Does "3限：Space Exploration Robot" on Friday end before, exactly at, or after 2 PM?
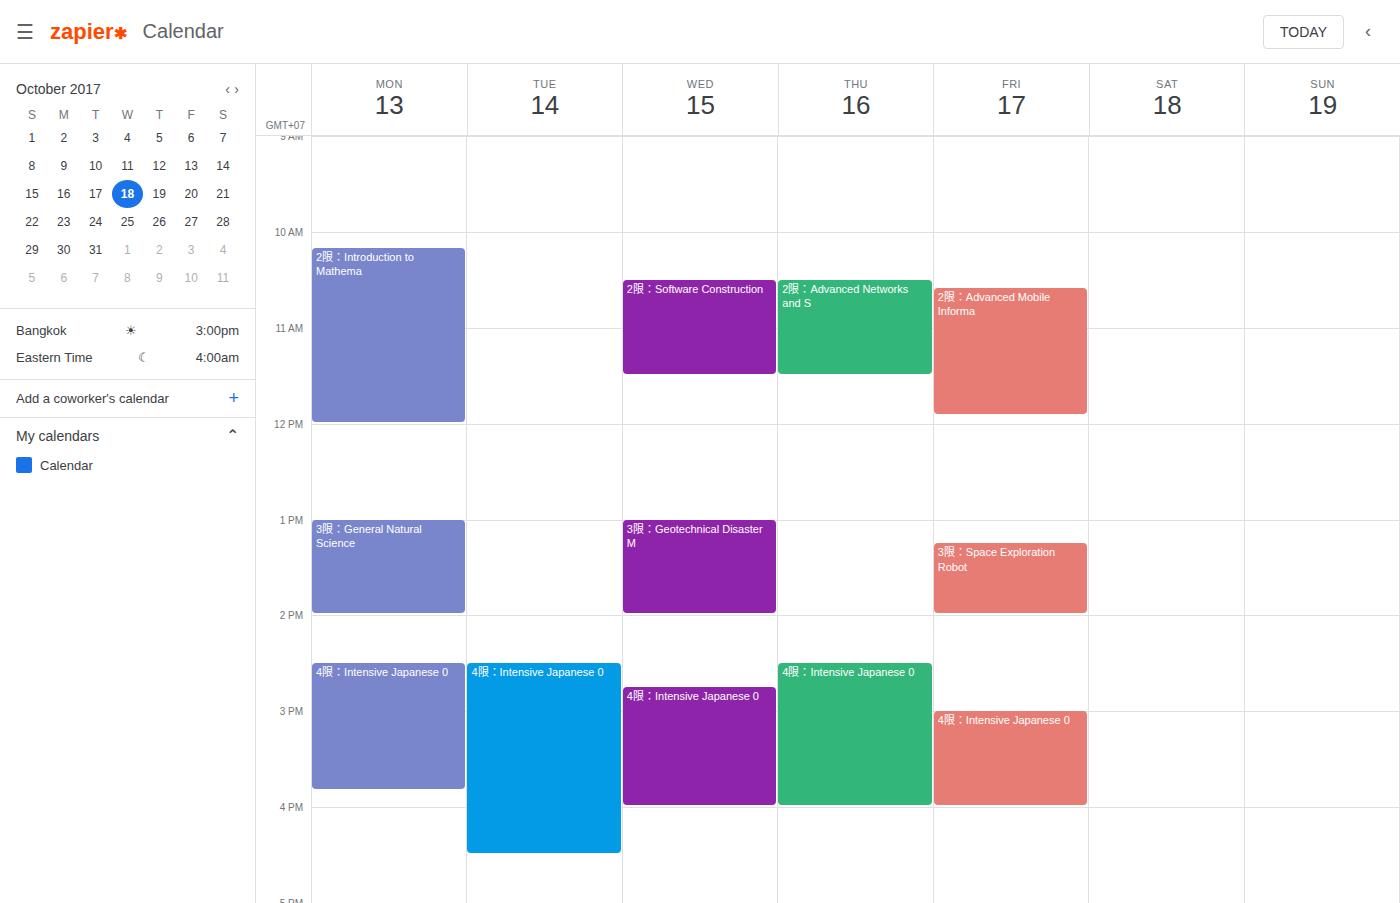
2:00 PM -- exactly at 2 PM, on the 2 PM line.